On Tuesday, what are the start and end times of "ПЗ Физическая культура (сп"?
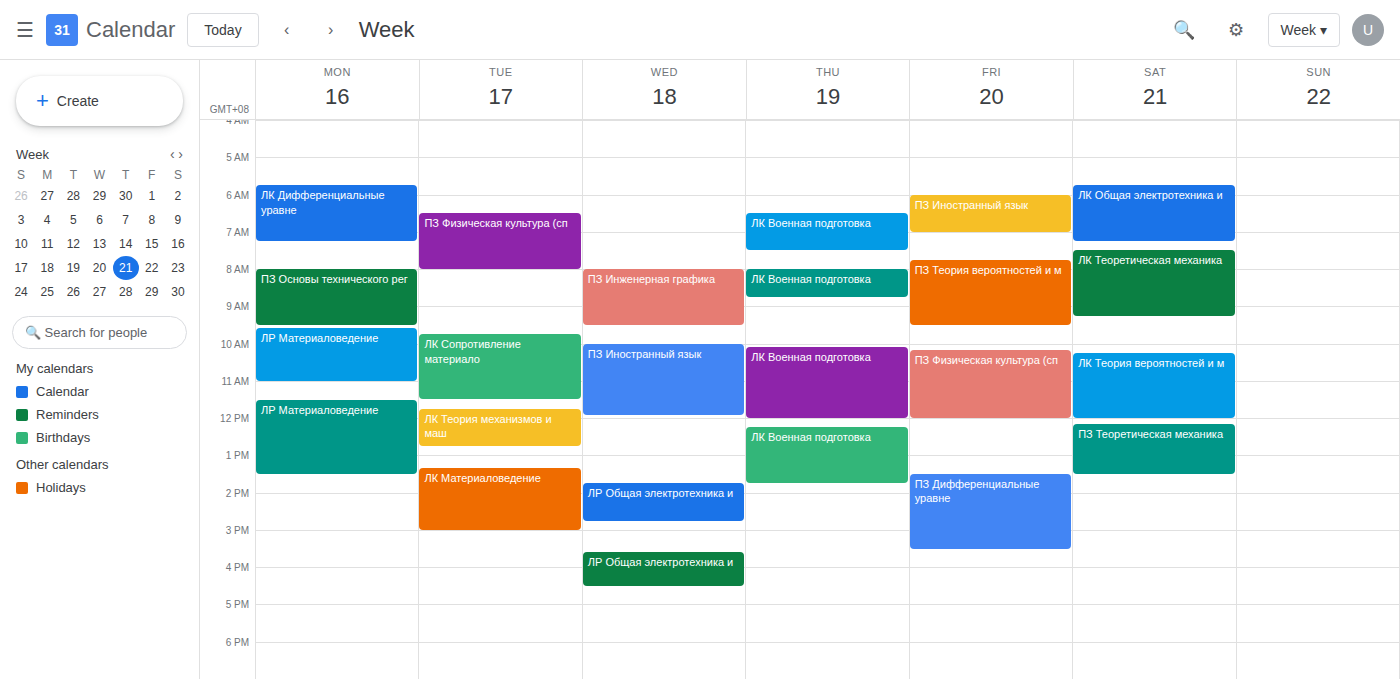
06:30 to 08:00